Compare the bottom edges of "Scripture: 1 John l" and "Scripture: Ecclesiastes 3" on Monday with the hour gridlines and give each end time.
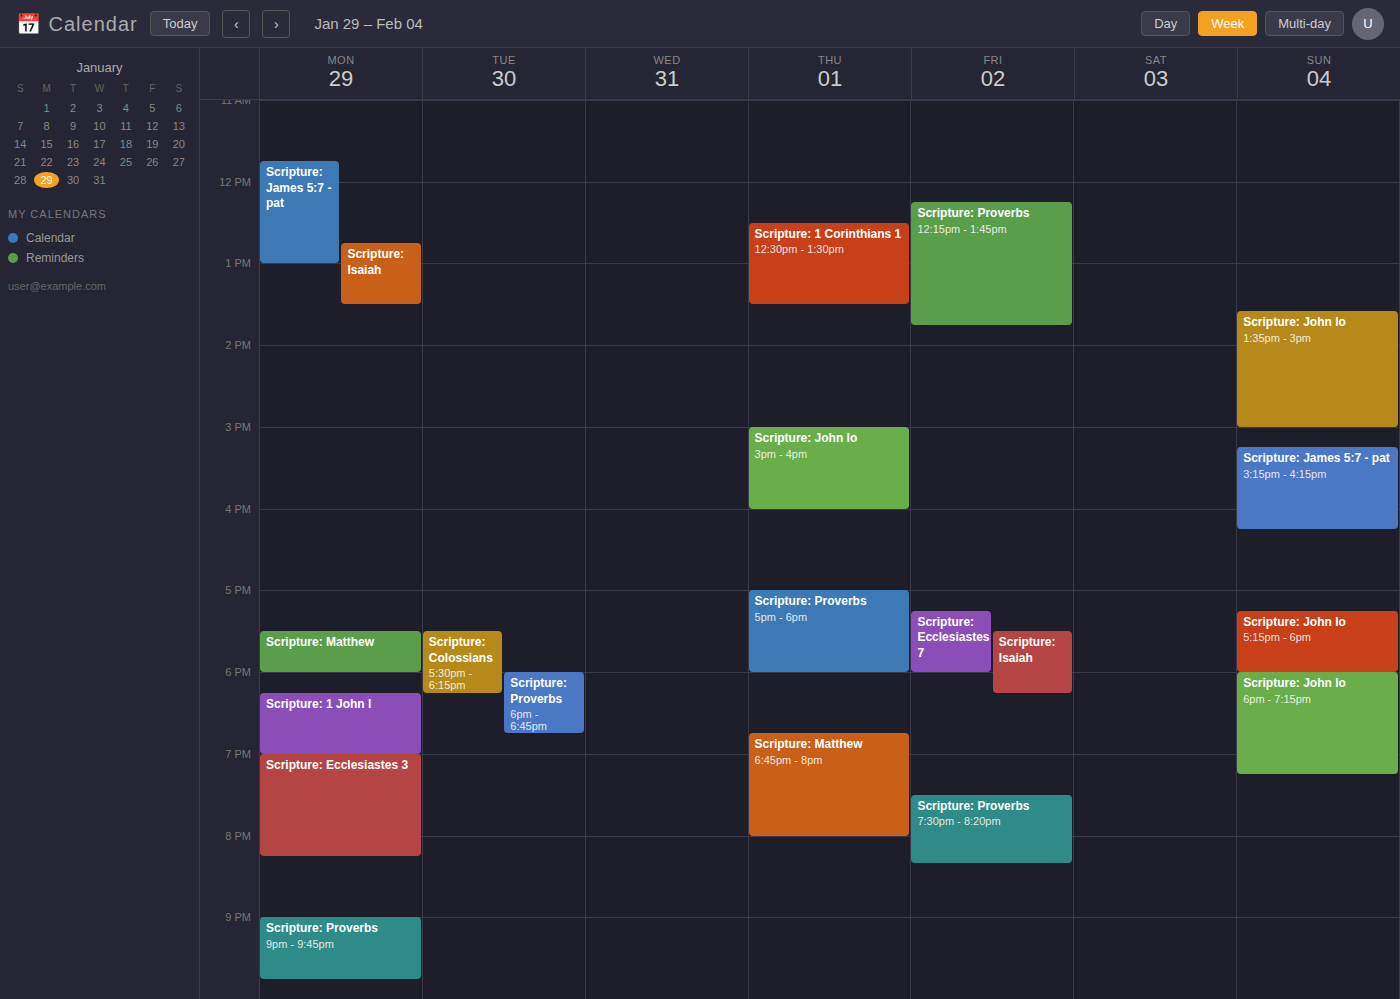
"Scripture: 1 John l": 7:00 PM, exactly on the 7 PM line. "Scripture: Ecclesiastes 3": 8:15 PM, neither: a quarter of the way from the 8 PM line to the 9 PM line.